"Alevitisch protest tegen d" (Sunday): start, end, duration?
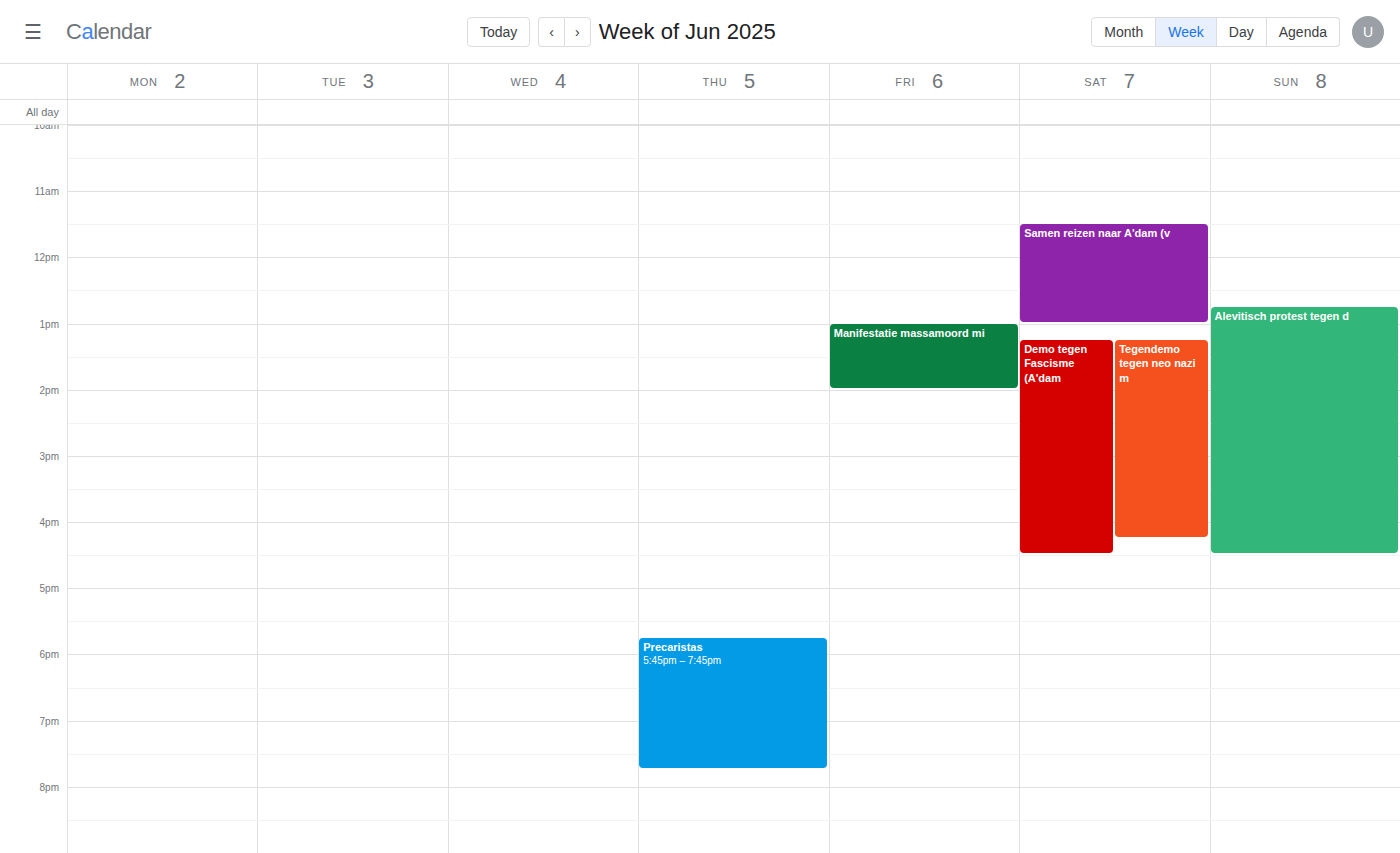
12:45 PM to 4:30 PM, 3 hours 45 minutes